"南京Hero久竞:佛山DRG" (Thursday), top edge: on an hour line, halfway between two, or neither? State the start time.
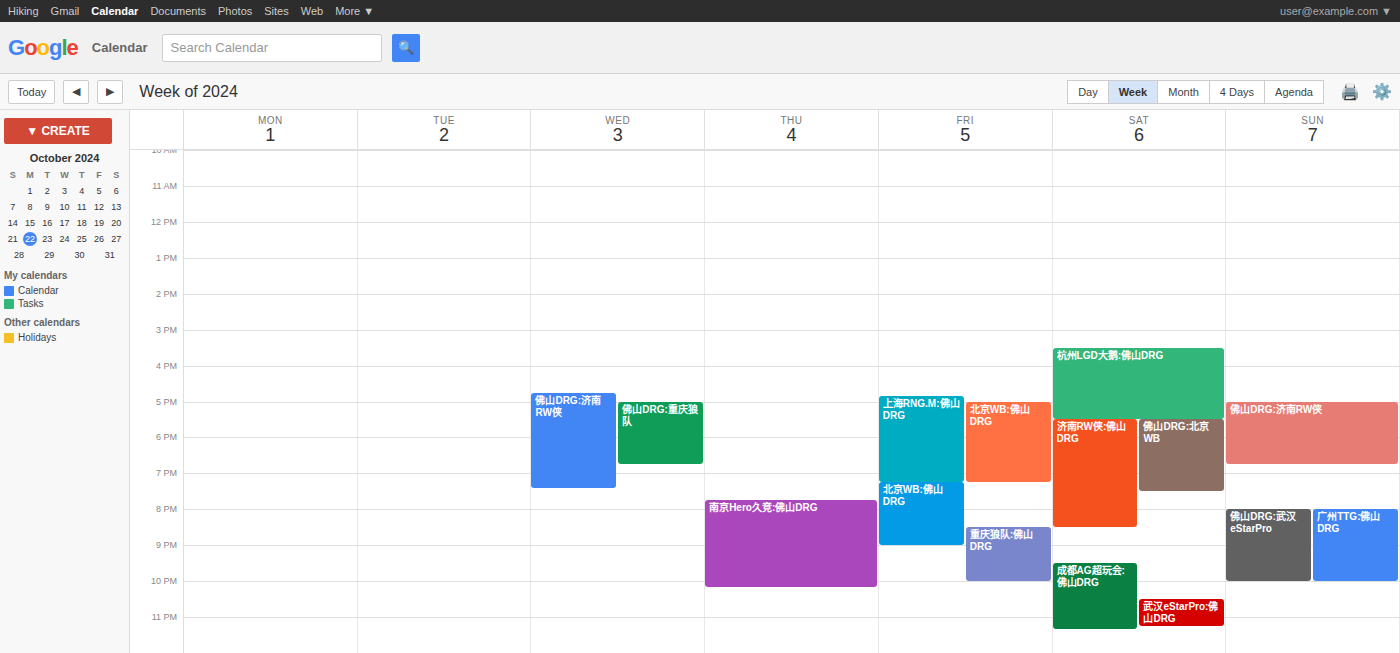
7:45 PM -- neither: three quarters of the way from the 7 PM line to the 8 PM line.